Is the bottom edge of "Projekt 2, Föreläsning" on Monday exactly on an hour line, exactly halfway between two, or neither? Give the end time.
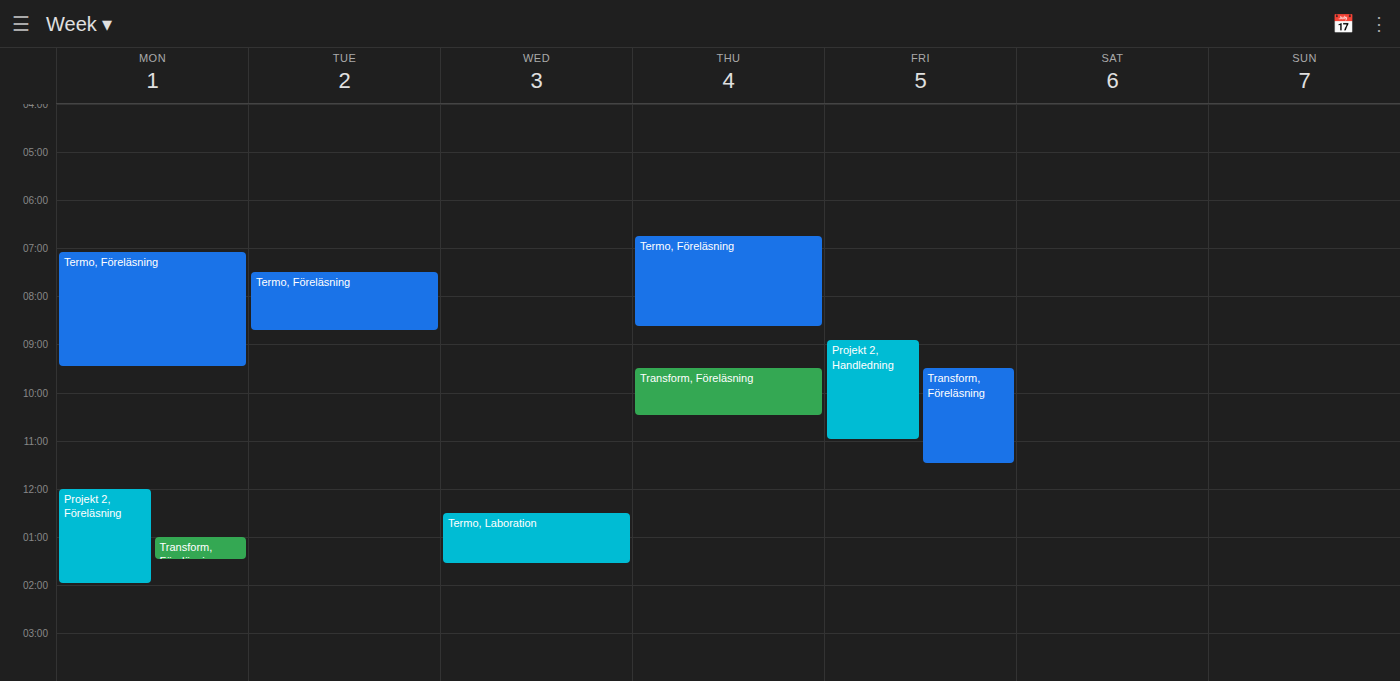
2:00 PM -- exactly on the 2 PM line.